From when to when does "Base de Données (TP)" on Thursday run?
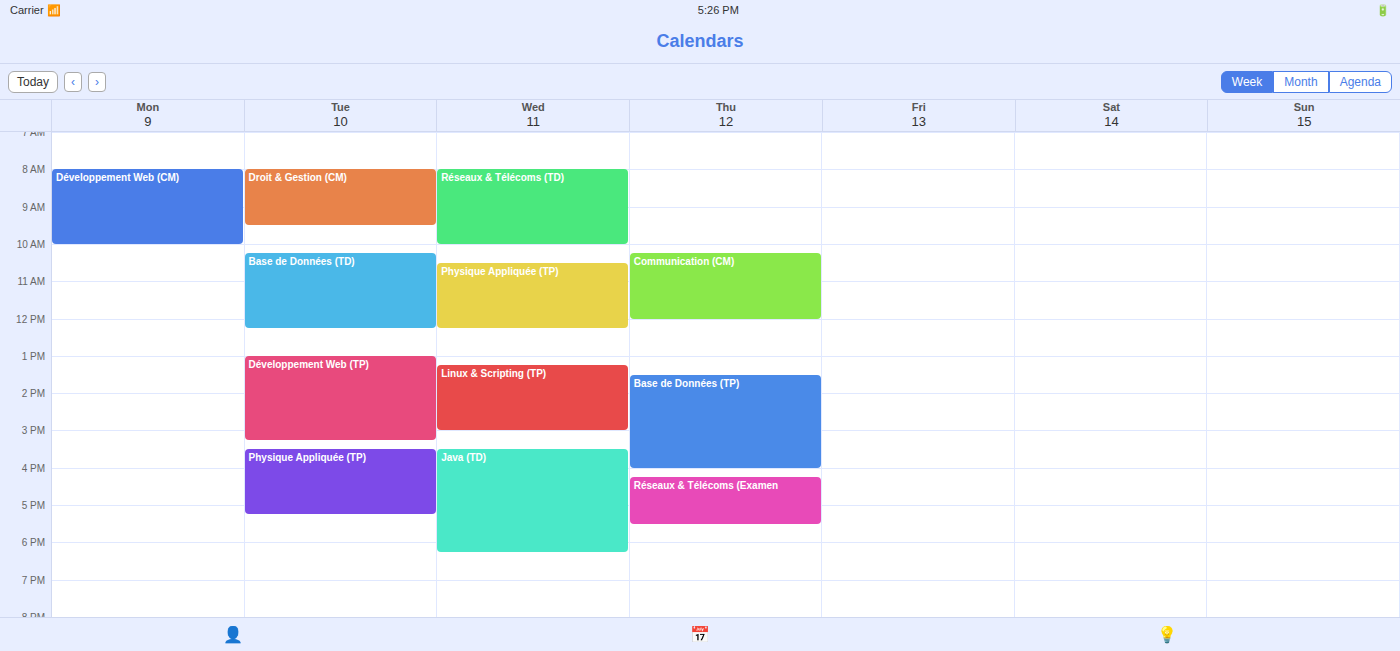
1:30 PM to 4:00 PM